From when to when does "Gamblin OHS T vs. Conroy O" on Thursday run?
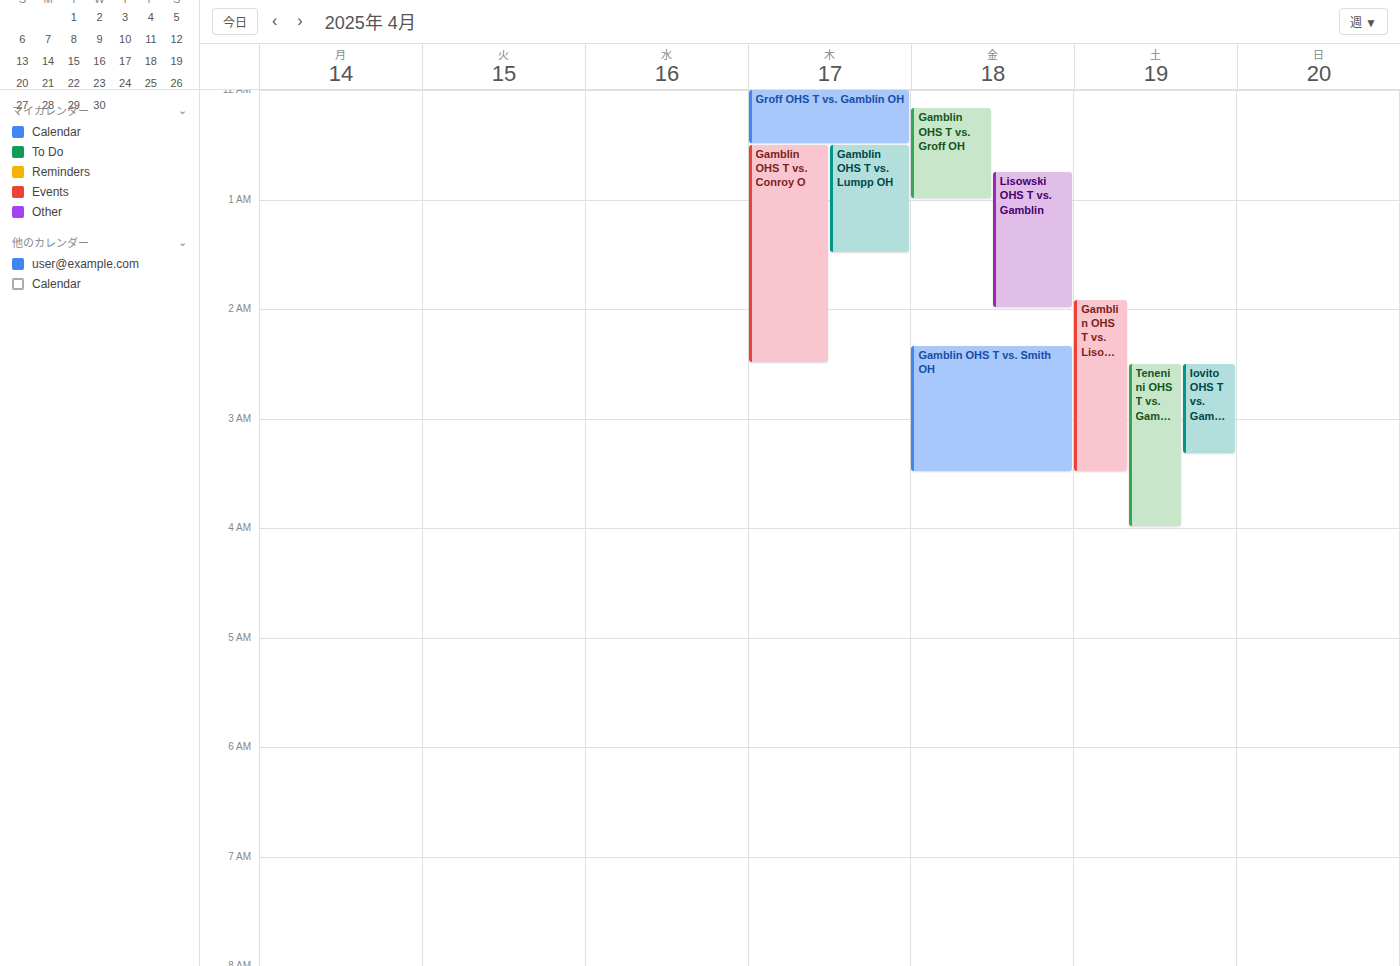
12:30 AM to 2:30 AM